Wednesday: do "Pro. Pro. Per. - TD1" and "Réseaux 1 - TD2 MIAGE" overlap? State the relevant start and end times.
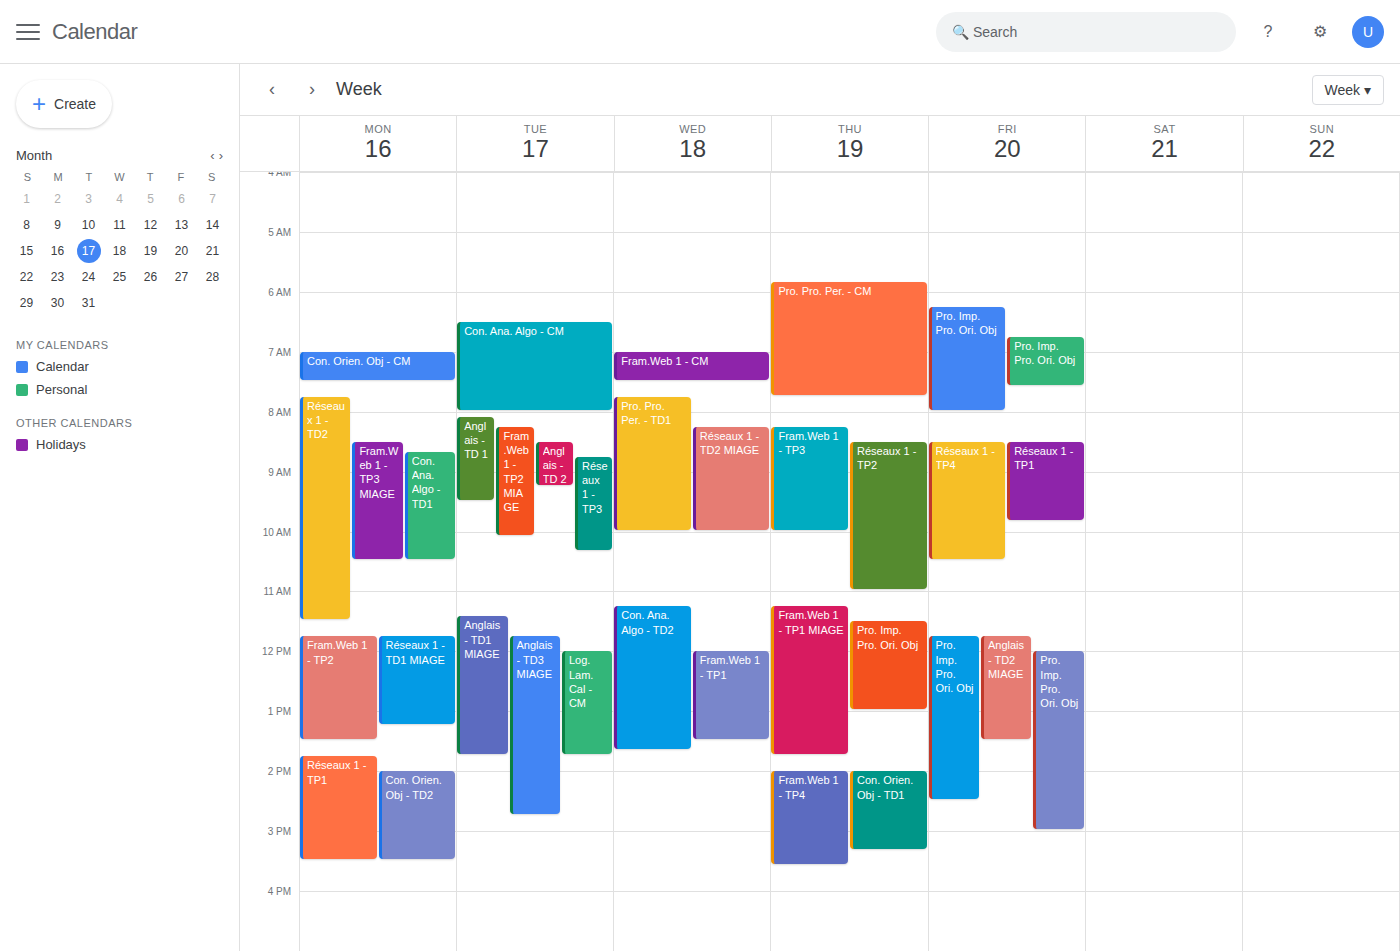
"Réseaux 1 - TD2 MIAGE" starts at 8:15 AM, before "Pro. Pro. Per. - TD1" ends at 10:00 AM -- they overlap.